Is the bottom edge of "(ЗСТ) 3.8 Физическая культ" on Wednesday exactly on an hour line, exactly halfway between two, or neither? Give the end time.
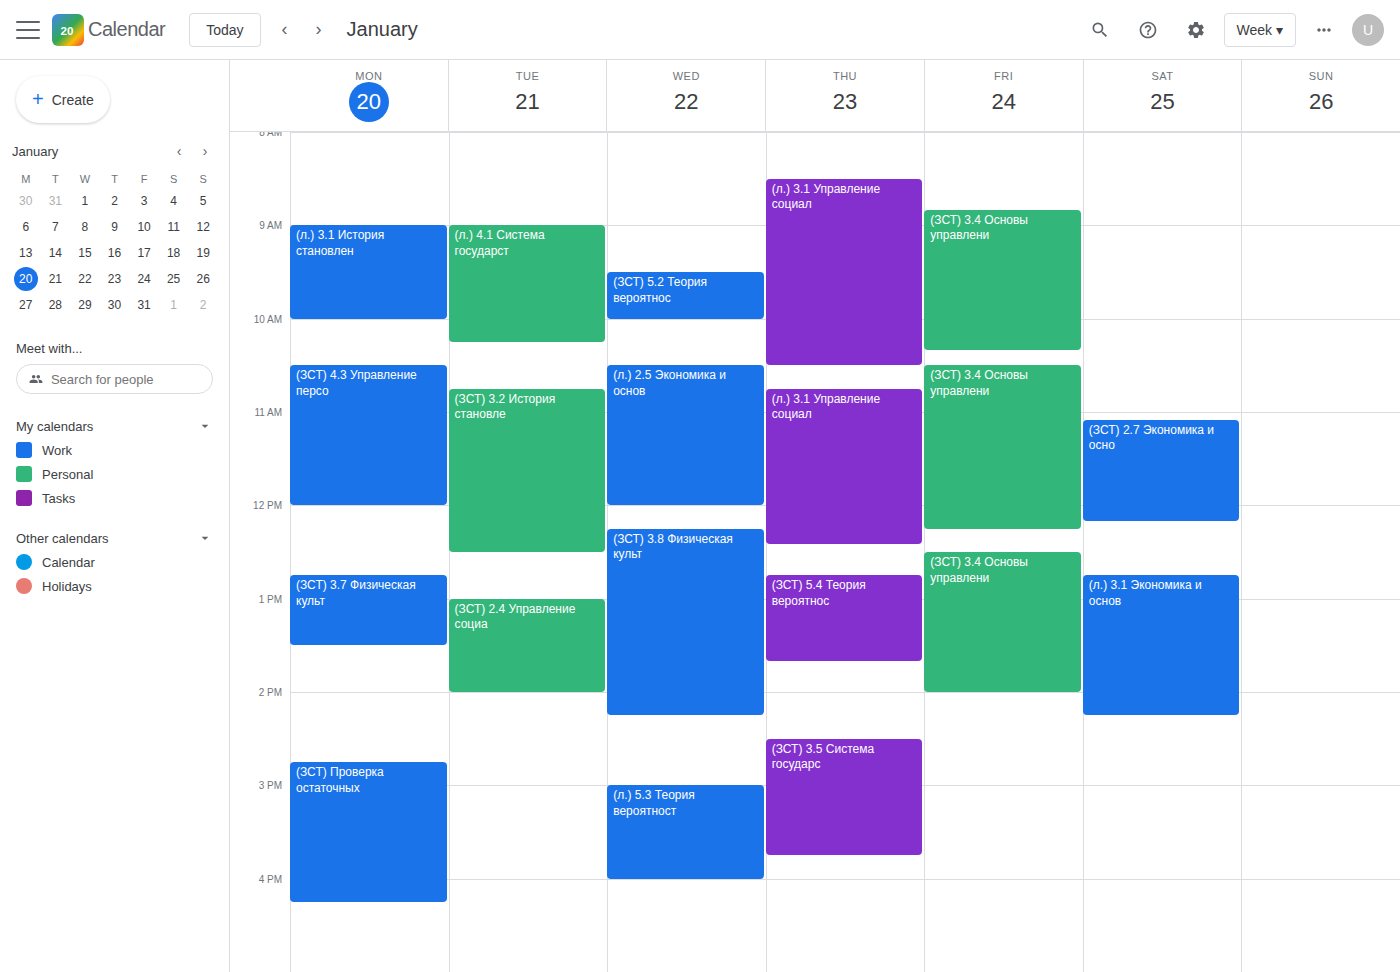
2:15 PM -- neither: a quarter of the way from the 2 PM line to the 3 PM line.